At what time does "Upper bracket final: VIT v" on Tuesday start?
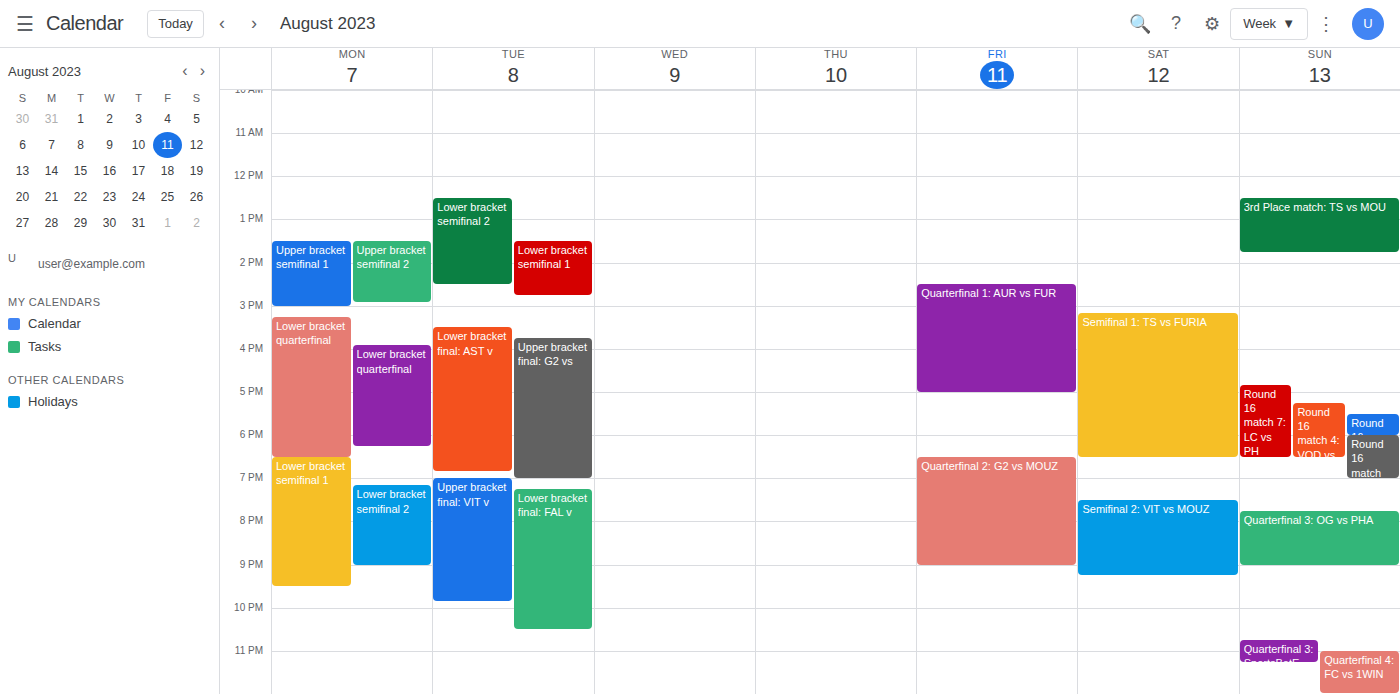
7:00 PM